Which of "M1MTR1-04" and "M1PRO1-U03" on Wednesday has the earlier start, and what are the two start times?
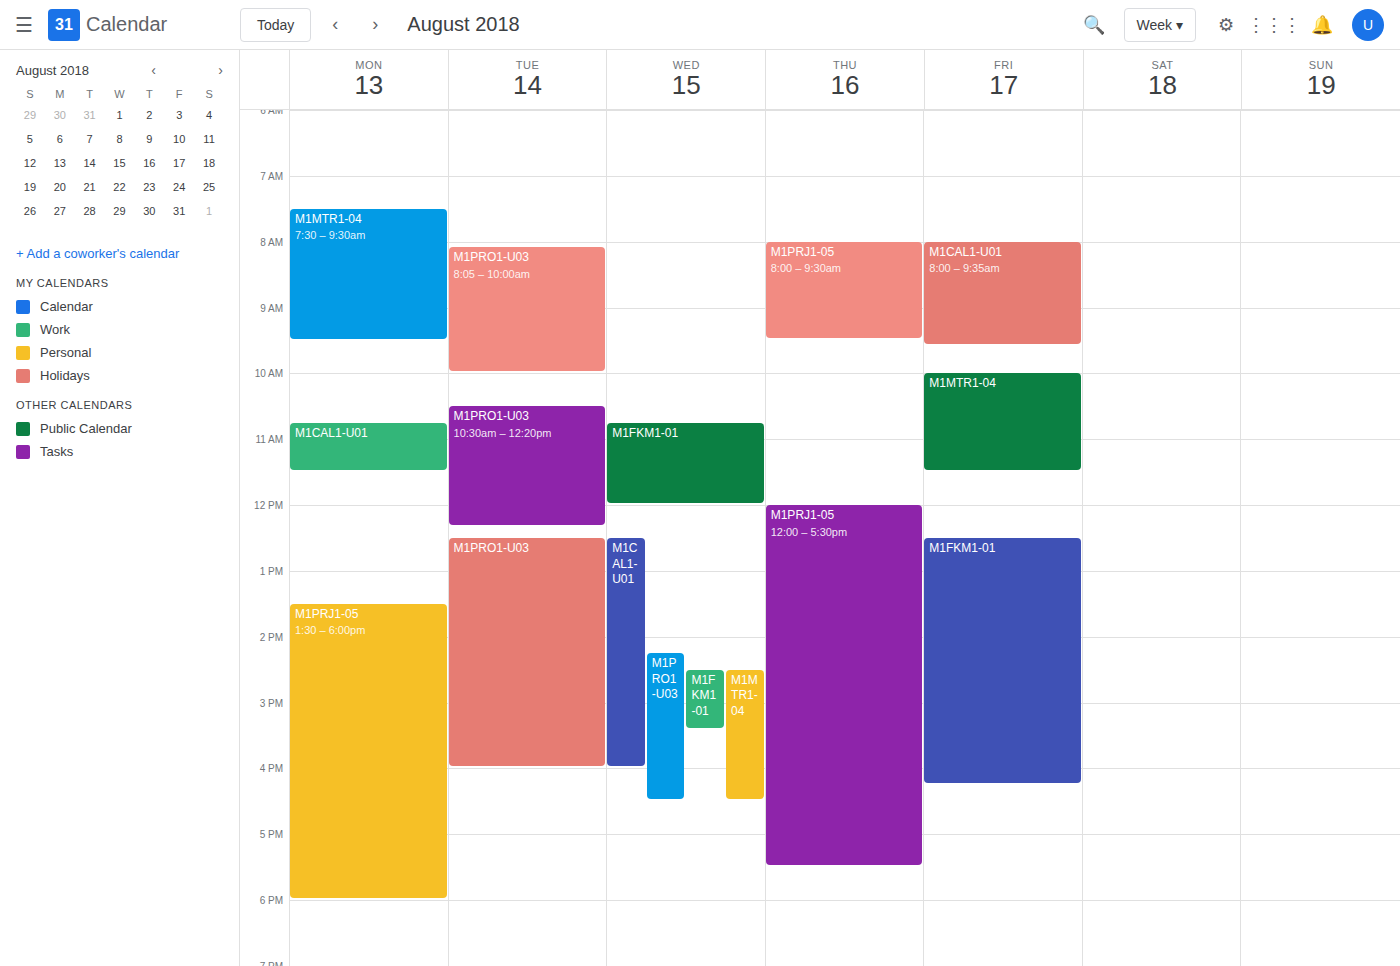
"M1PRO1-U03" 2:15 PM; "M1MTR1-04" 2:30 PM.